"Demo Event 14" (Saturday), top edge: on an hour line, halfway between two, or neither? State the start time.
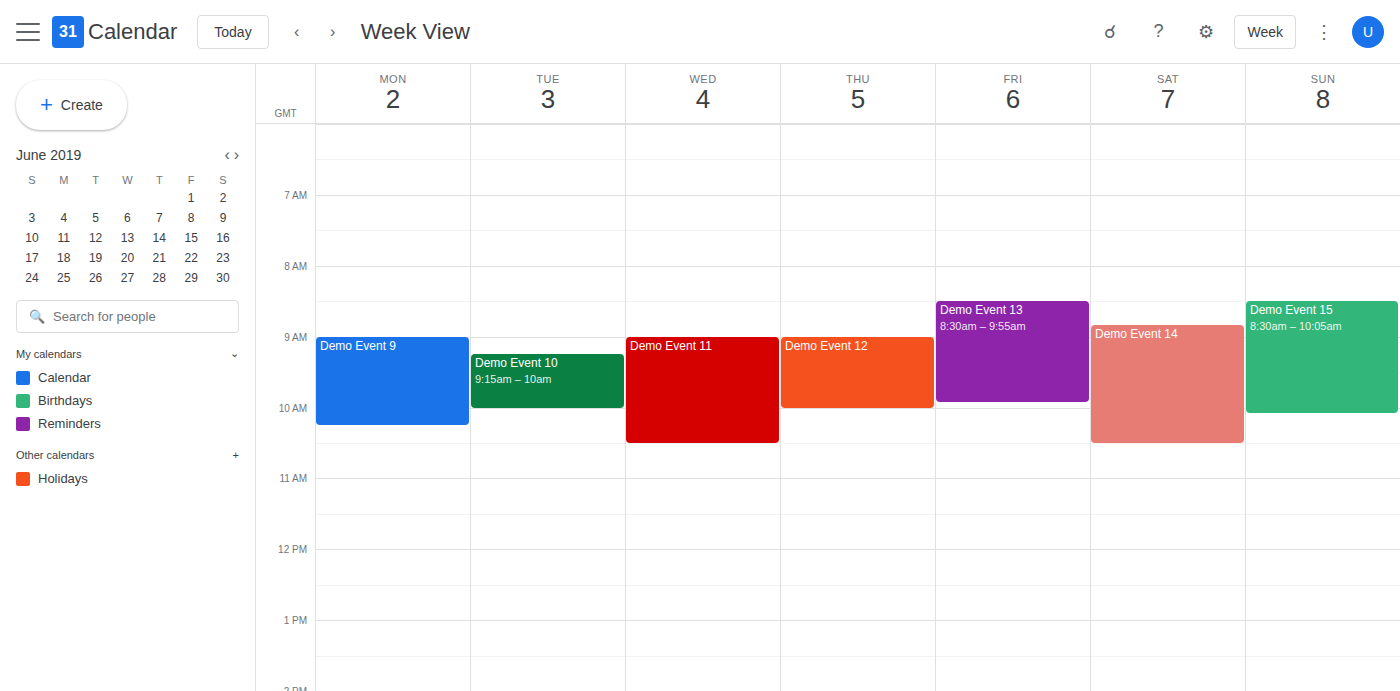
8:50 AM -- neither: 50 minutes below the 8 AM line and 10 minutes above the 9 AM line.